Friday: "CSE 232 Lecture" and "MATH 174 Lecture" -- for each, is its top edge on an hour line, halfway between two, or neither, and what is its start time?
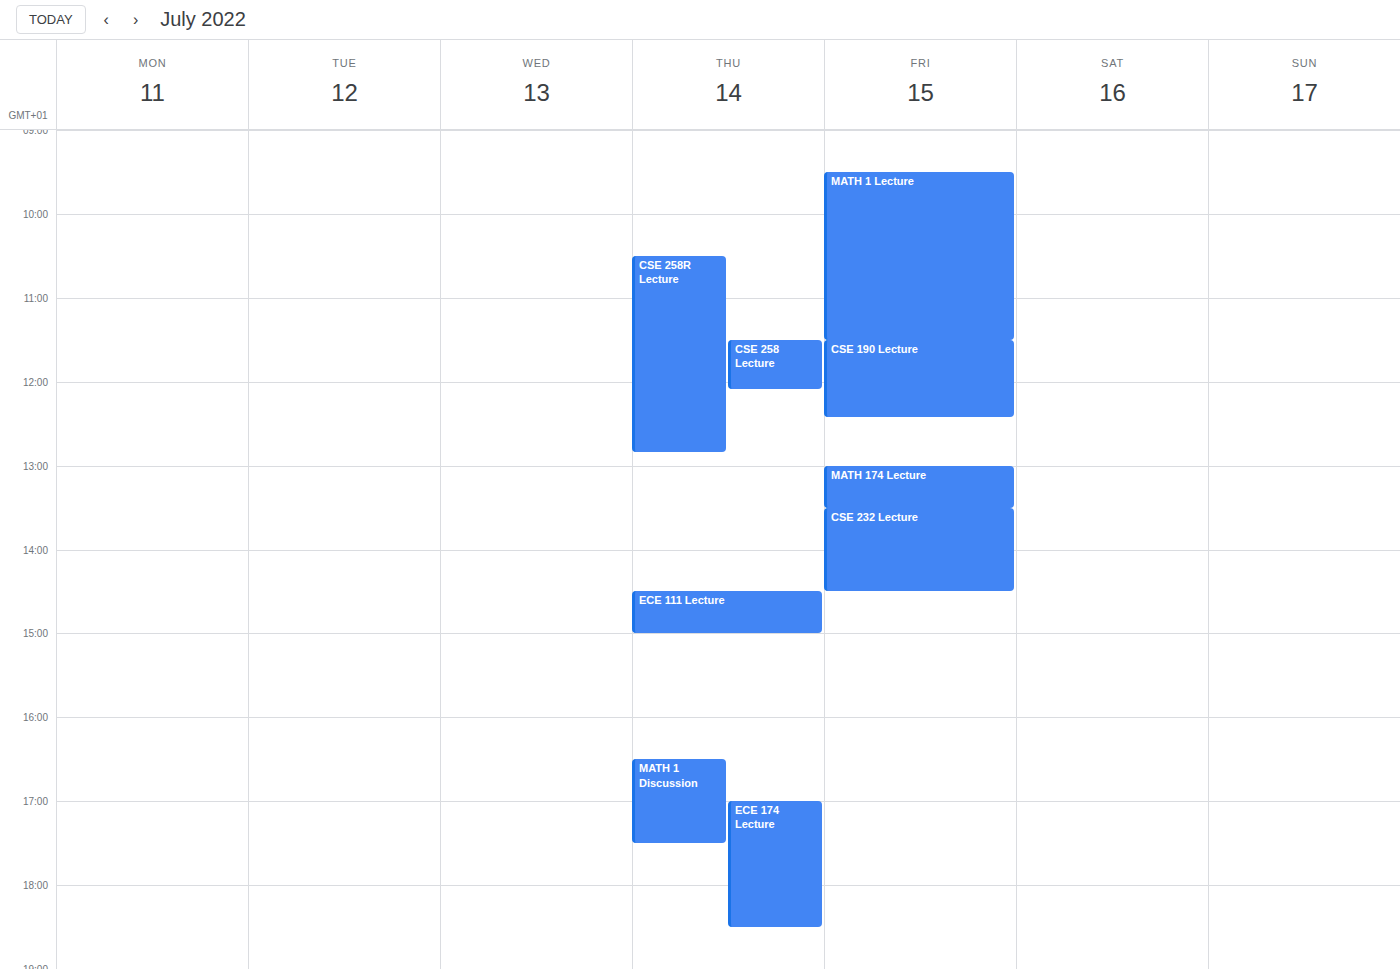
"CSE 232 Lecture": 1:30 PM, halfway between the 1 PM and 2 PM lines. "MATH 174 Lecture": 1:00 PM, exactly on the 1 PM line.